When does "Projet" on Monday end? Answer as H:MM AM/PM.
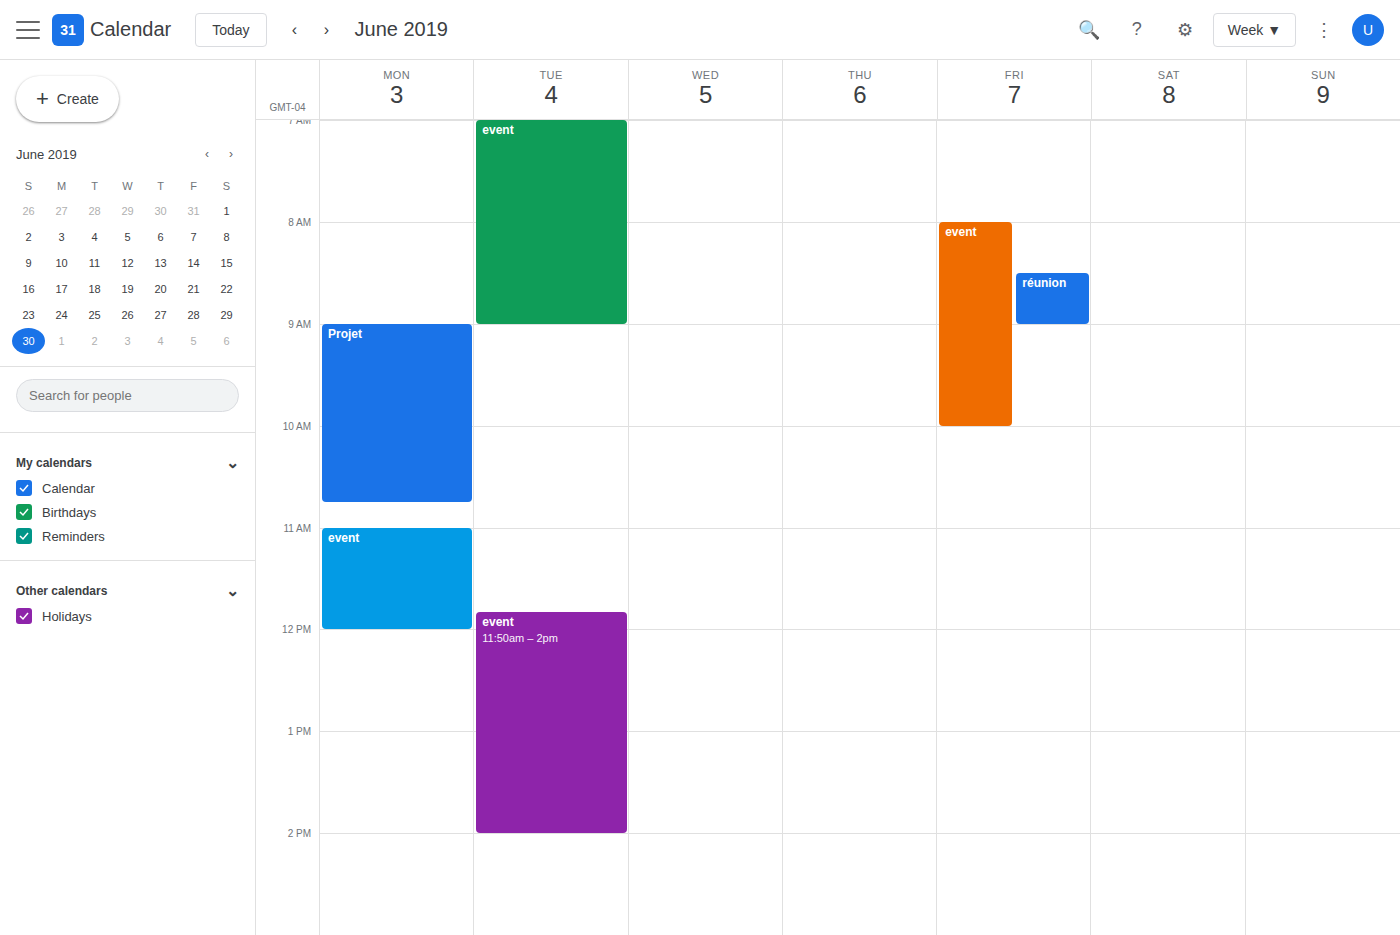
10:45 AM